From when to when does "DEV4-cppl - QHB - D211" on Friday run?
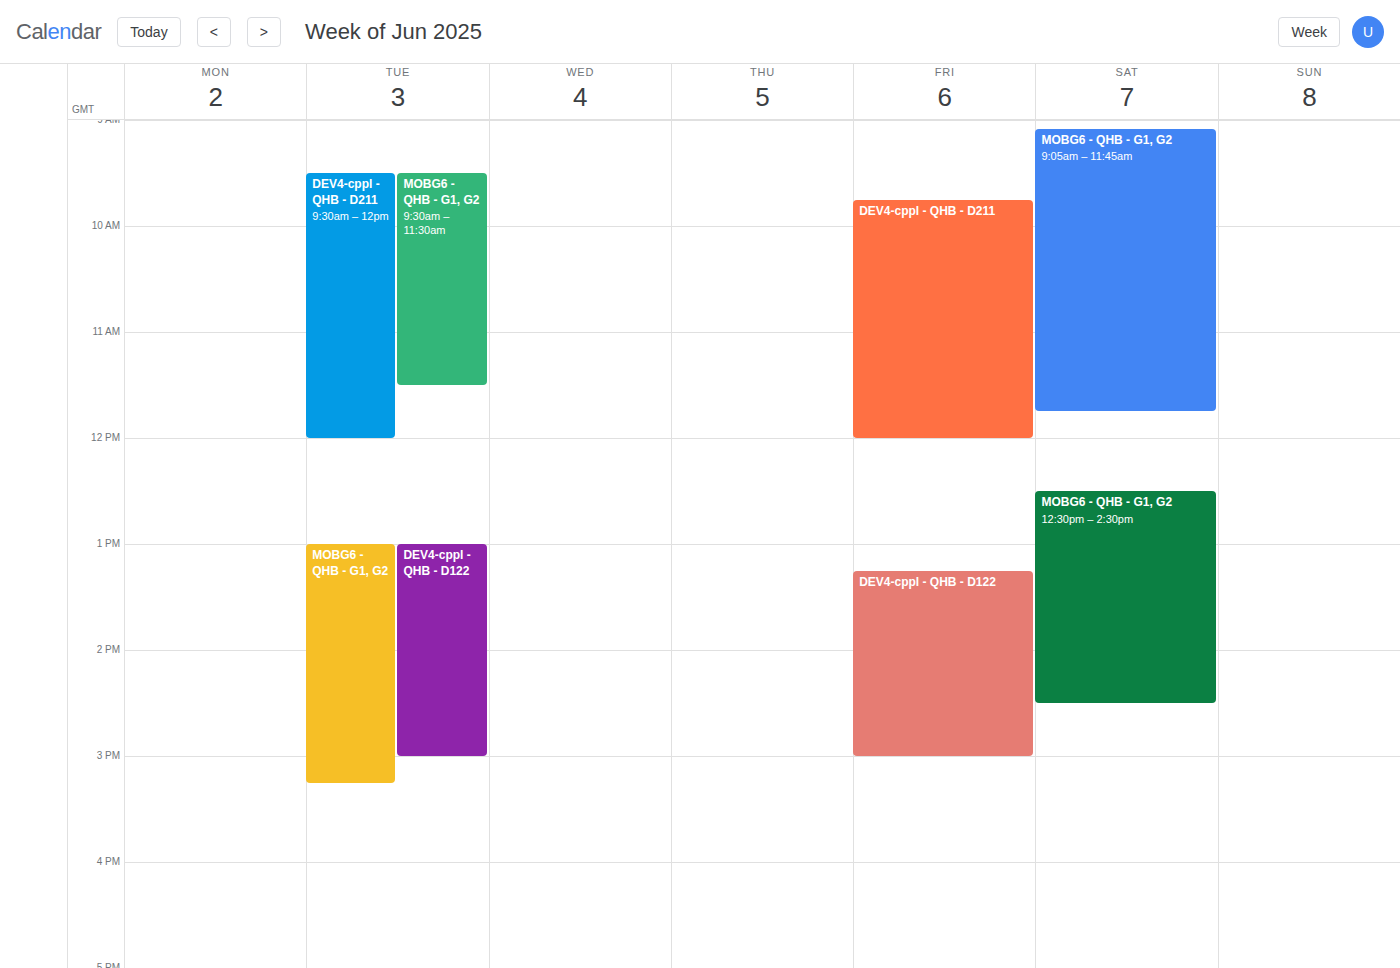
9:45 AM to 12:00 PM